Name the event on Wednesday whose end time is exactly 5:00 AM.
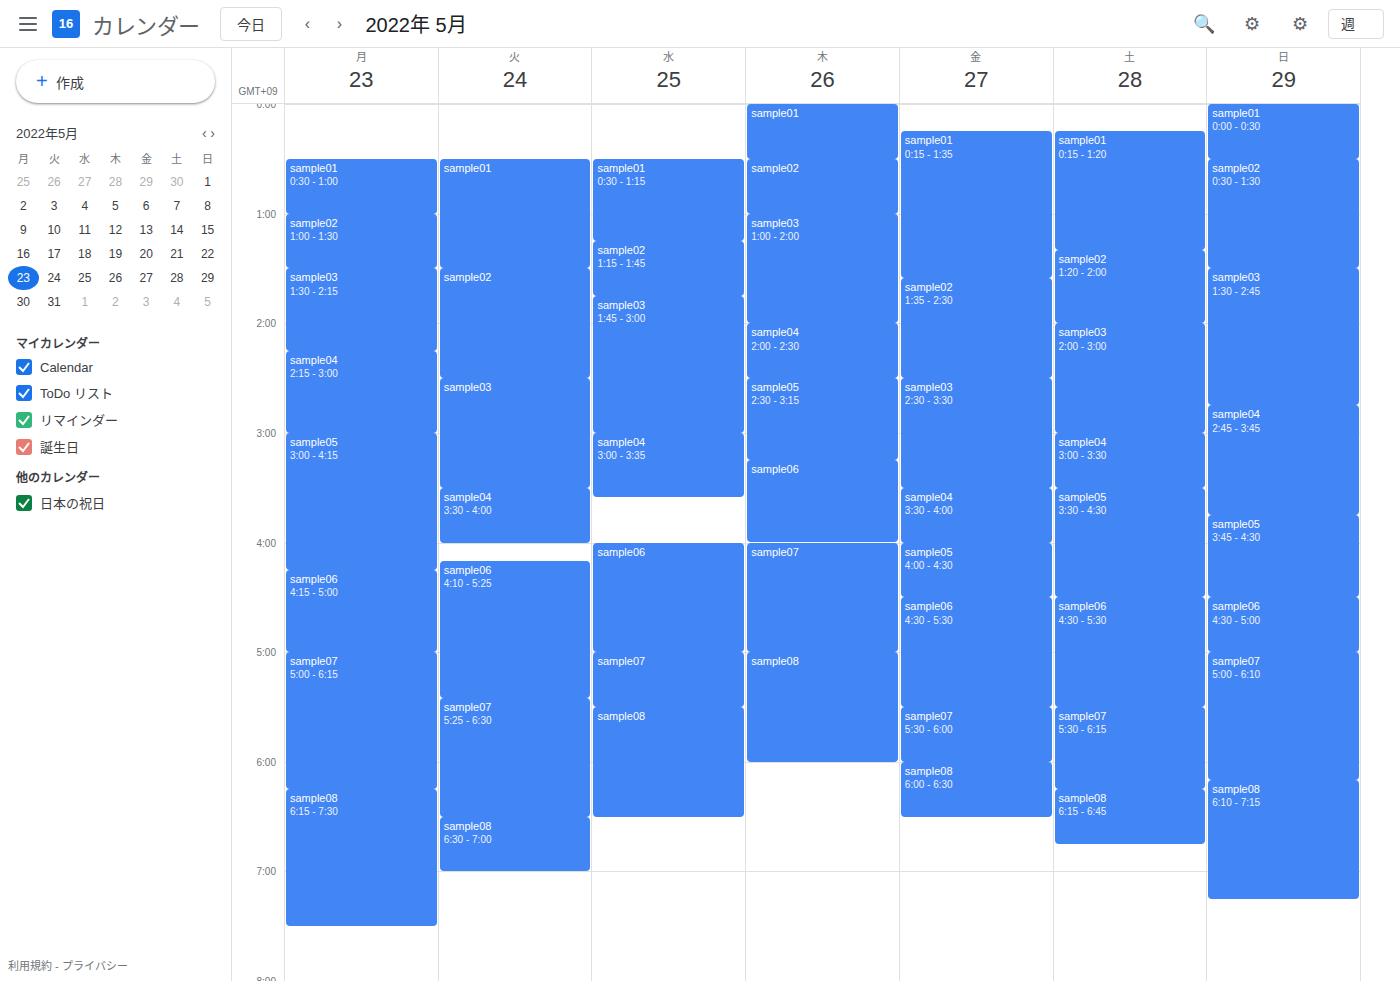
"sample06"